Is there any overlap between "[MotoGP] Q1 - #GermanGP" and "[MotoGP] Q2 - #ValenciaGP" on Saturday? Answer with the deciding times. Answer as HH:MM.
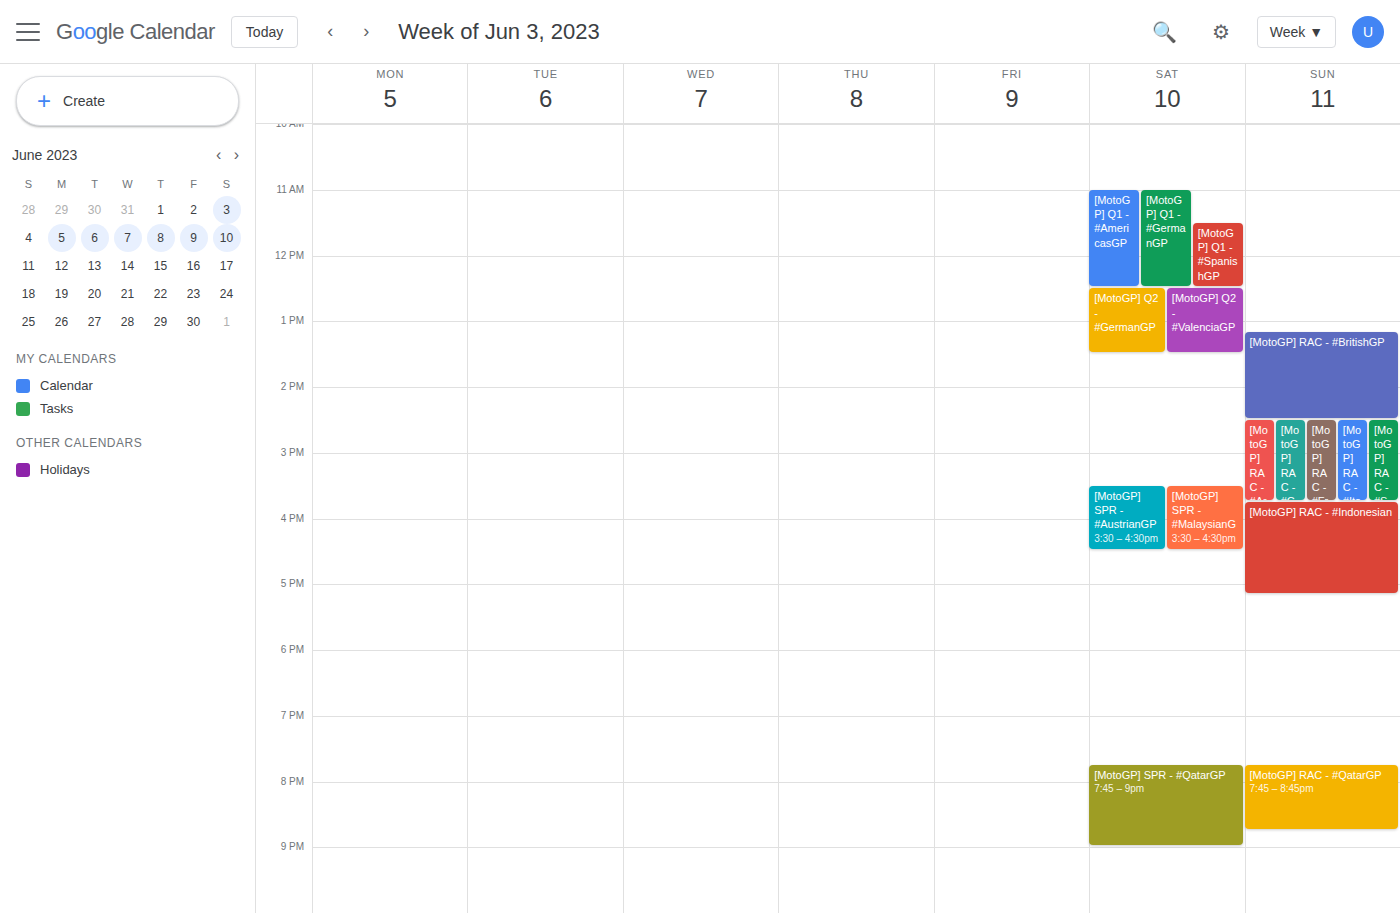
"[MotoGP] Q1 - #GermanGP" ends at 12:30, exactly when "[MotoGP] Q2 - #ValenciaGP" starts -- they touch but do not overlap.